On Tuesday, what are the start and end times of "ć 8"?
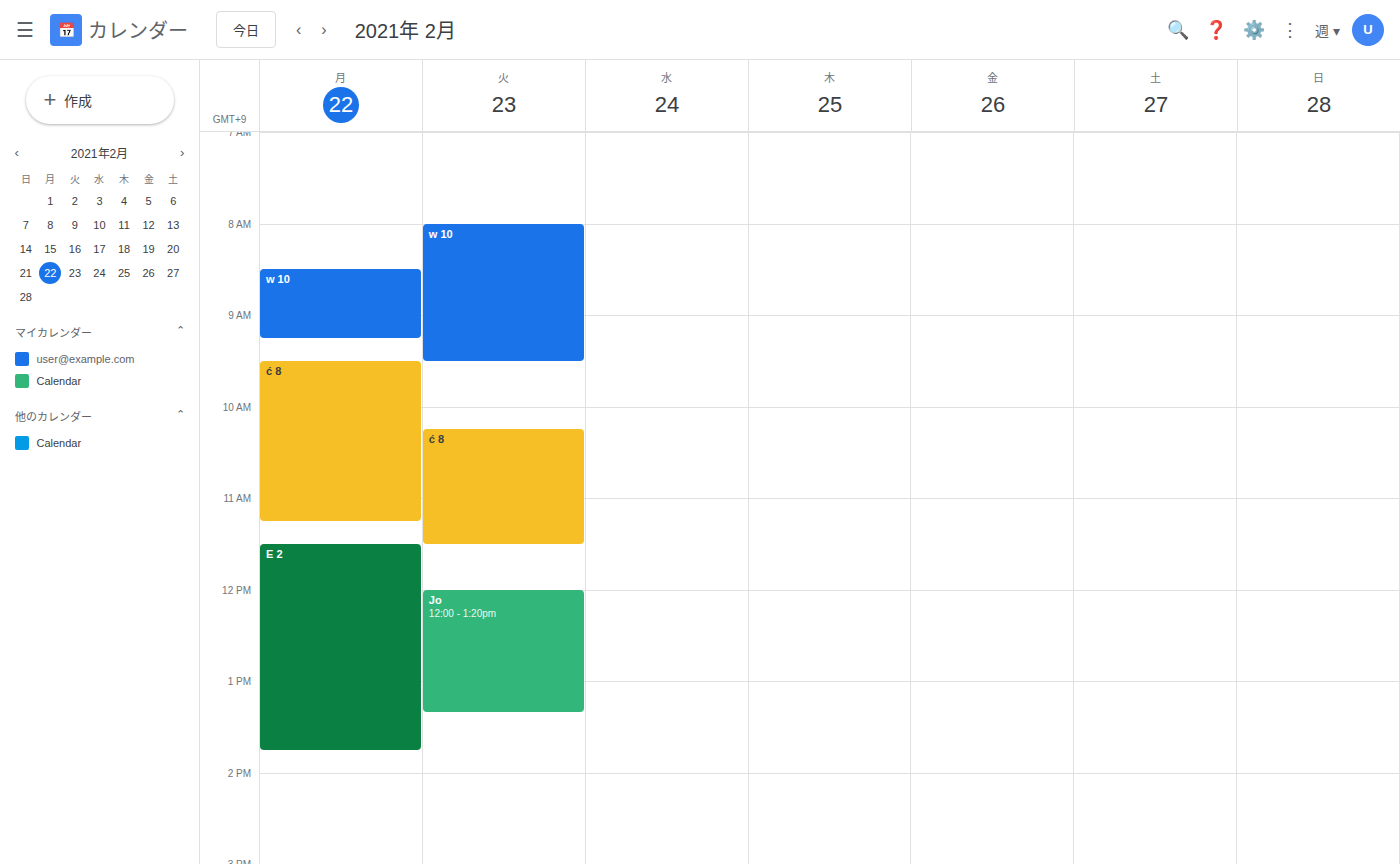
10:15 AM to 11:30 AM